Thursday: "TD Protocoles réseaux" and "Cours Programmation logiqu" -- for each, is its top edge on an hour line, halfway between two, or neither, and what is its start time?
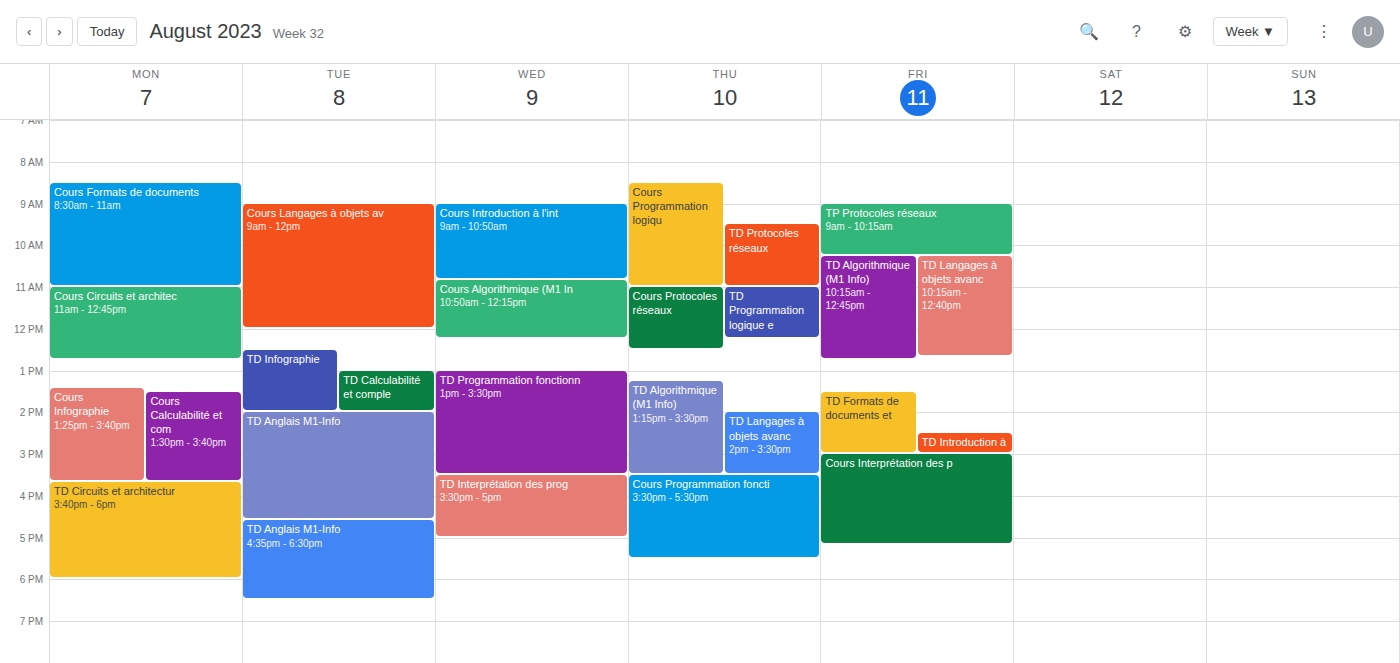
"TD Protocoles réseaux": 9:30 AM, halfway between the 9 AM and 10 AM lines. "Cours Programmation logiqu": 8:30 AM, halfway between the 8 AM and 9 AM lines.